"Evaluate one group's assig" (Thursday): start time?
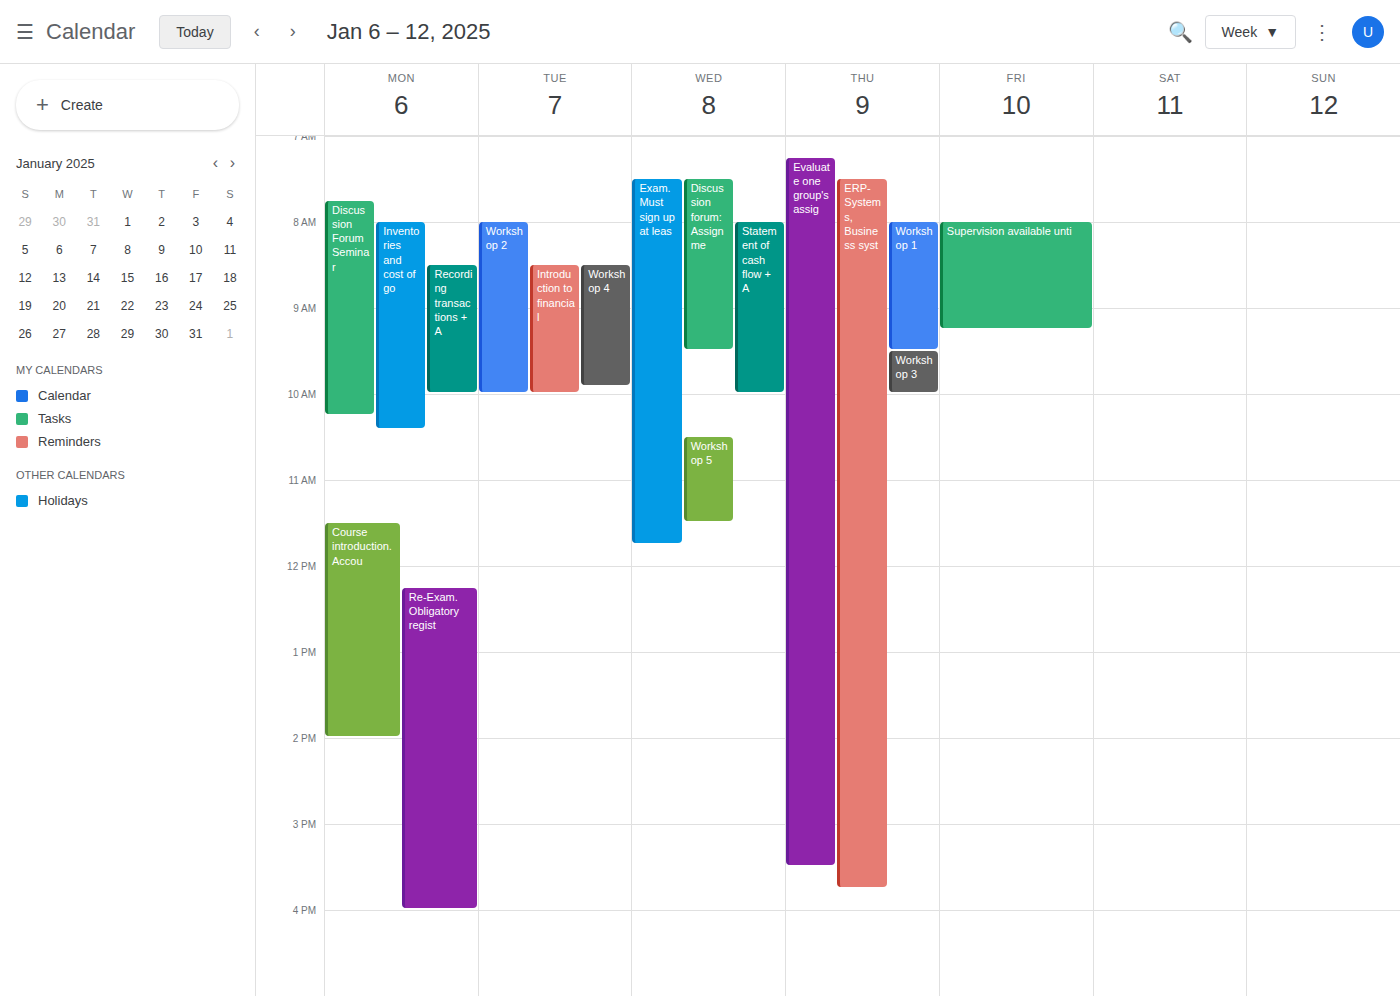
7:15 AM